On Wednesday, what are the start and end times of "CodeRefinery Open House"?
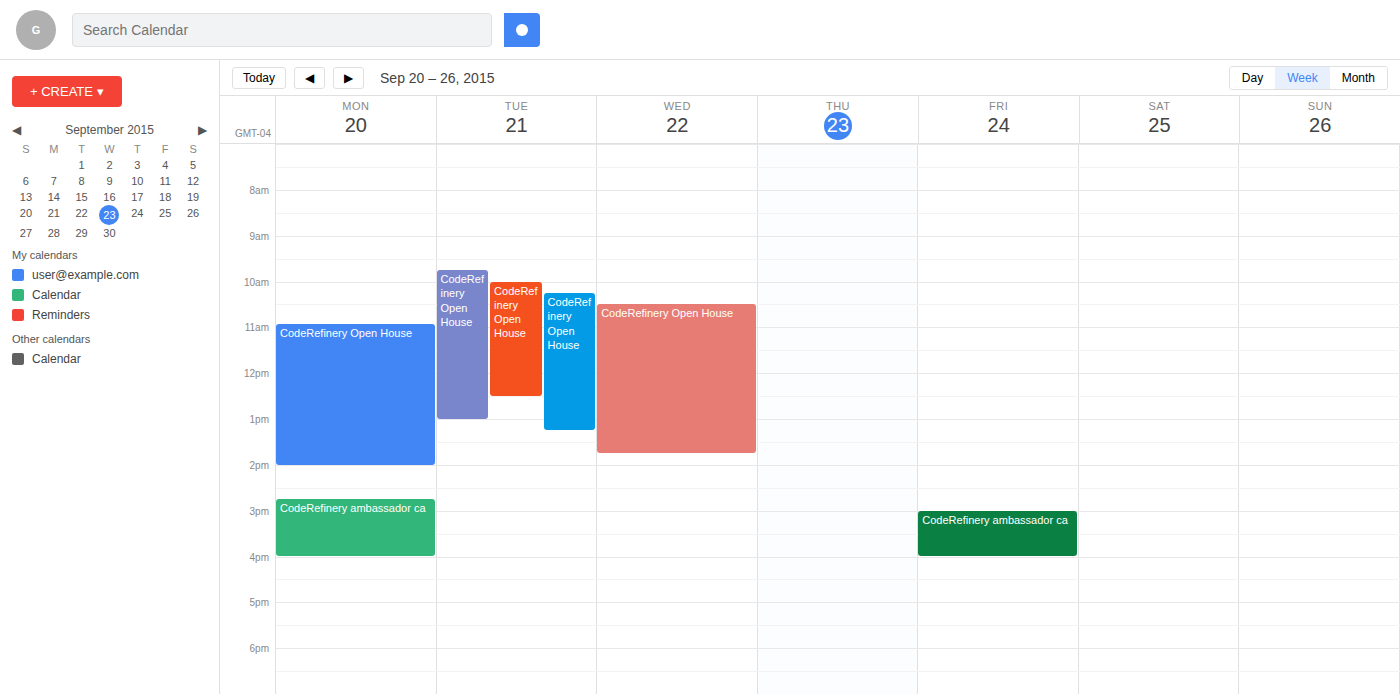
10:30 AM to 1:45 PM